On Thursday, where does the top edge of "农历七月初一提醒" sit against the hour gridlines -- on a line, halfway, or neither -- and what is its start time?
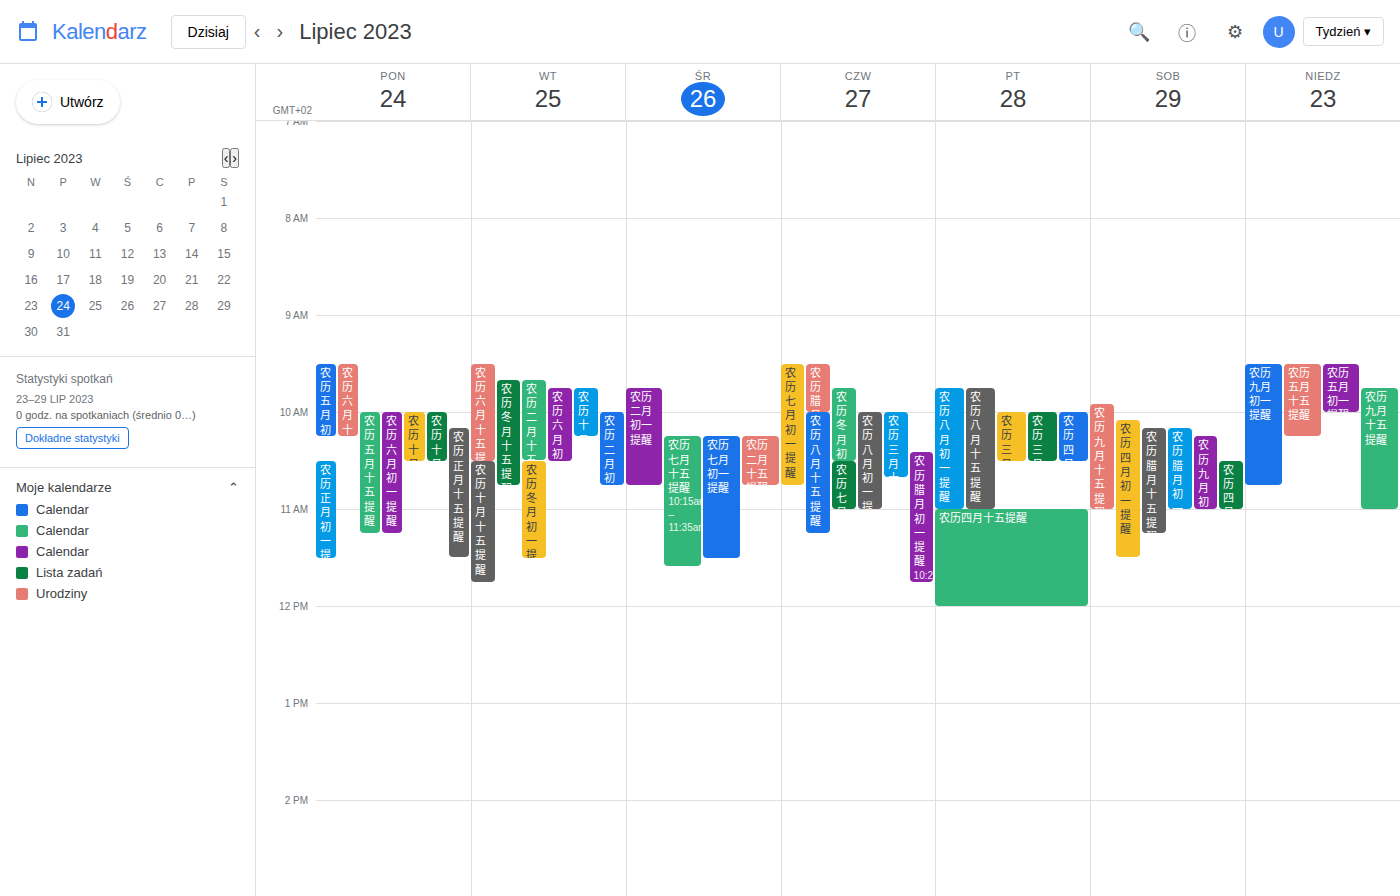
9:30 AM -- halfway between the 9 AM and 10 AM lines.